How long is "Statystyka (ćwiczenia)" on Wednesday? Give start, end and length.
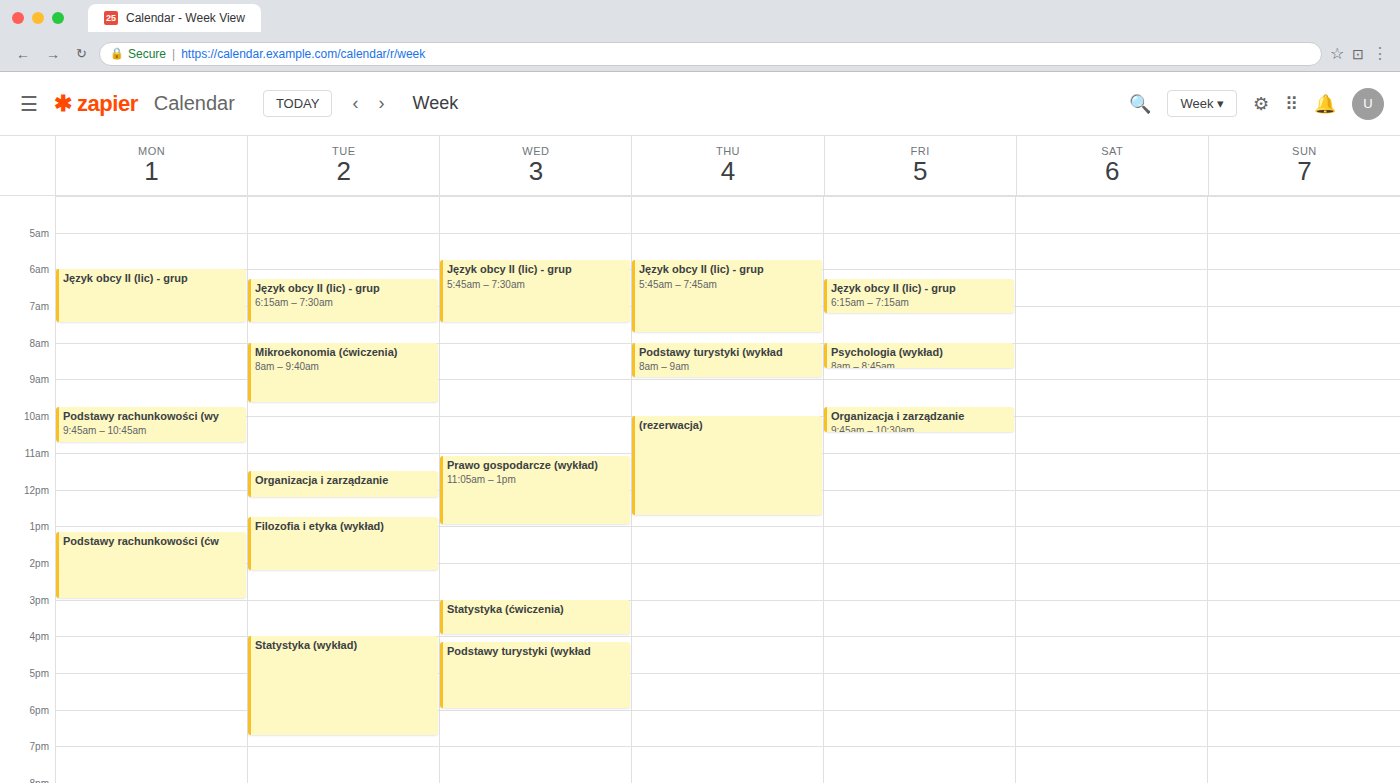
3:00 PM to 4:00 PM, 1 hour